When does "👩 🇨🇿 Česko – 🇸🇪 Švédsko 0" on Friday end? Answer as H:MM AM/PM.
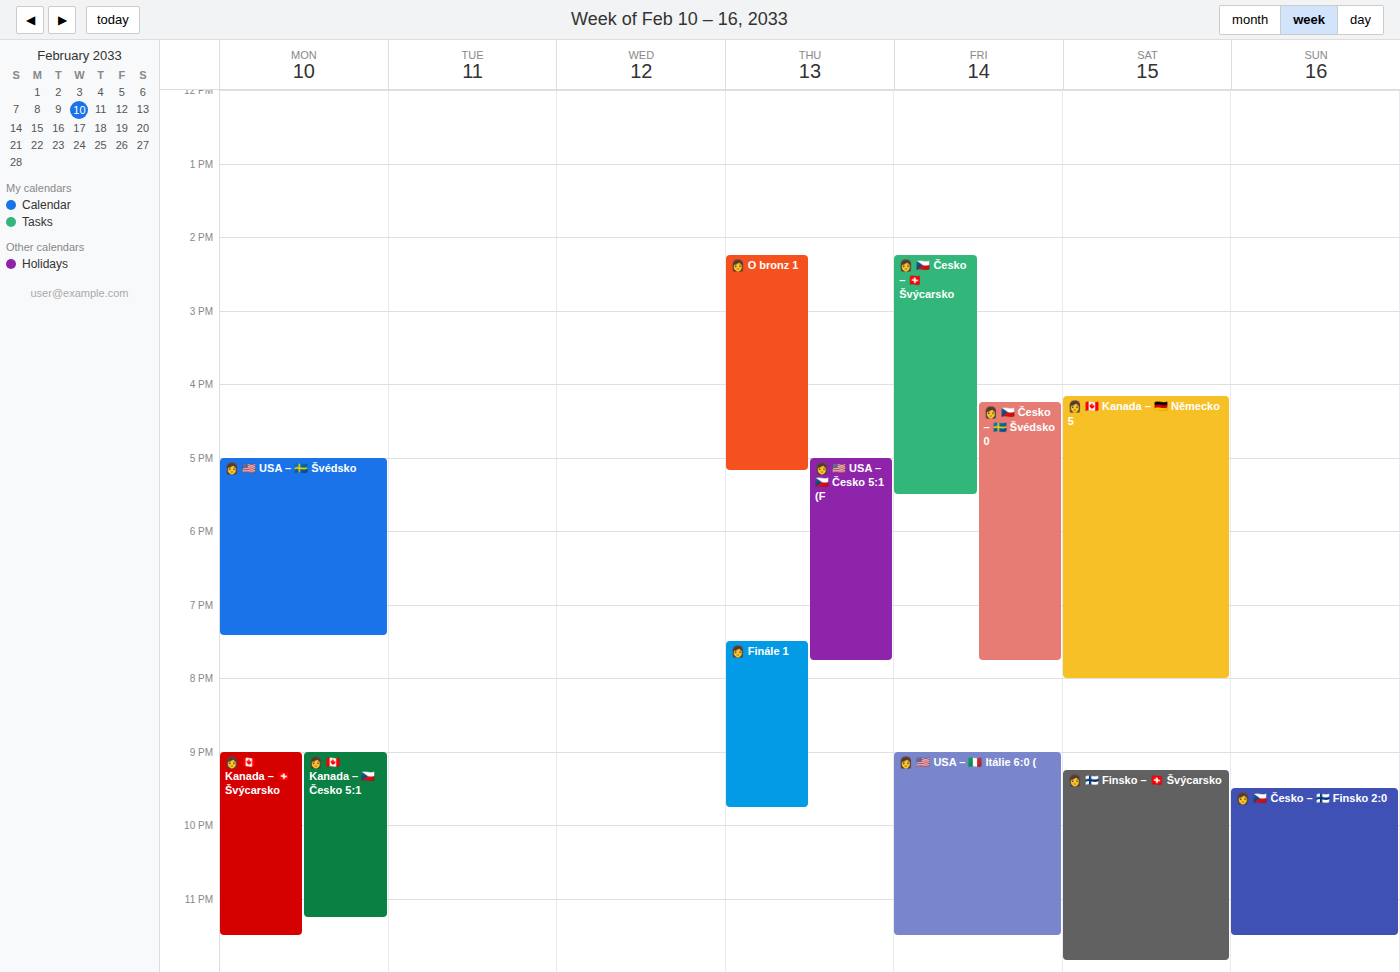
7:45 PM